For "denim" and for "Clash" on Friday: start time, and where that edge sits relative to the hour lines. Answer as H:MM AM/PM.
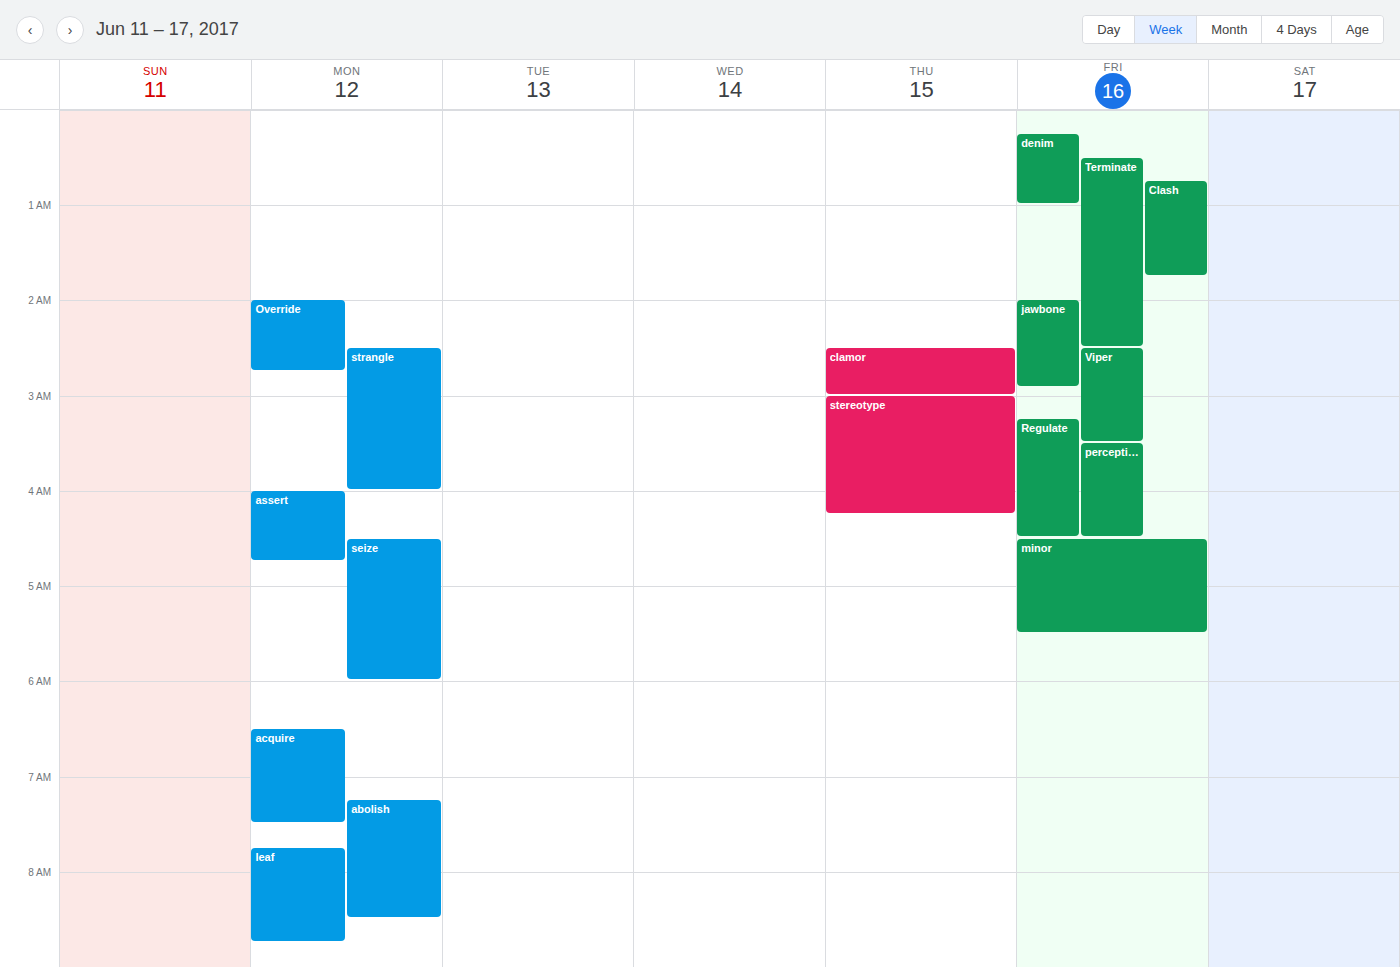
"denim": 12:15 AM, neither: a quarter of the way from the 12 AM line to the 1 AM line. "Clash": 12:45 AM, neither: three quarters of the way from the 12 AM line to the 1 AM line.